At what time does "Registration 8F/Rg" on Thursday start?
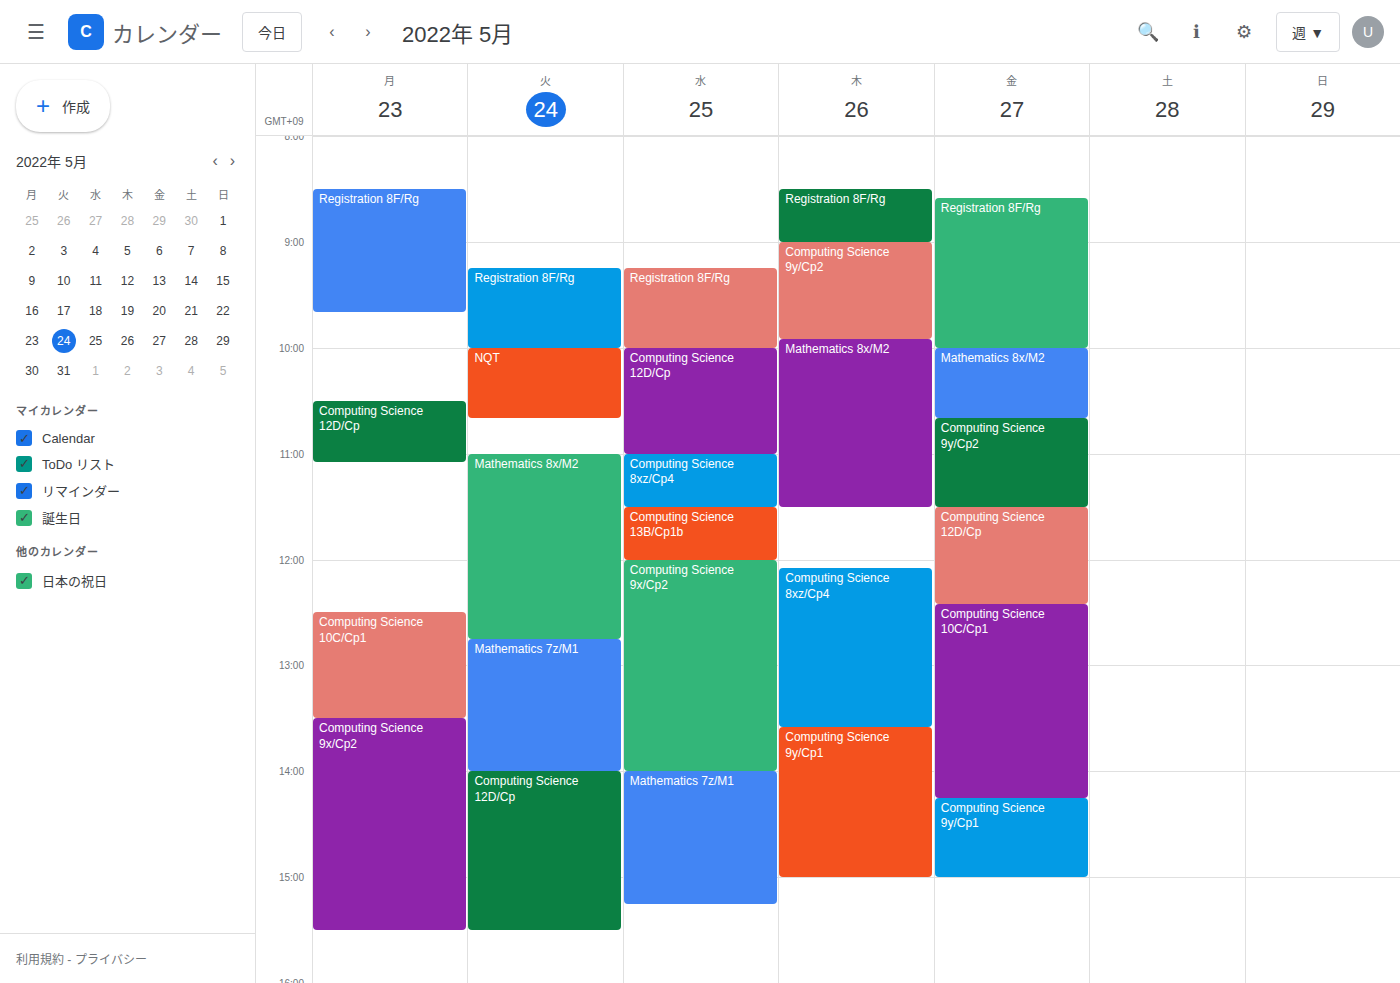
8:30 AM